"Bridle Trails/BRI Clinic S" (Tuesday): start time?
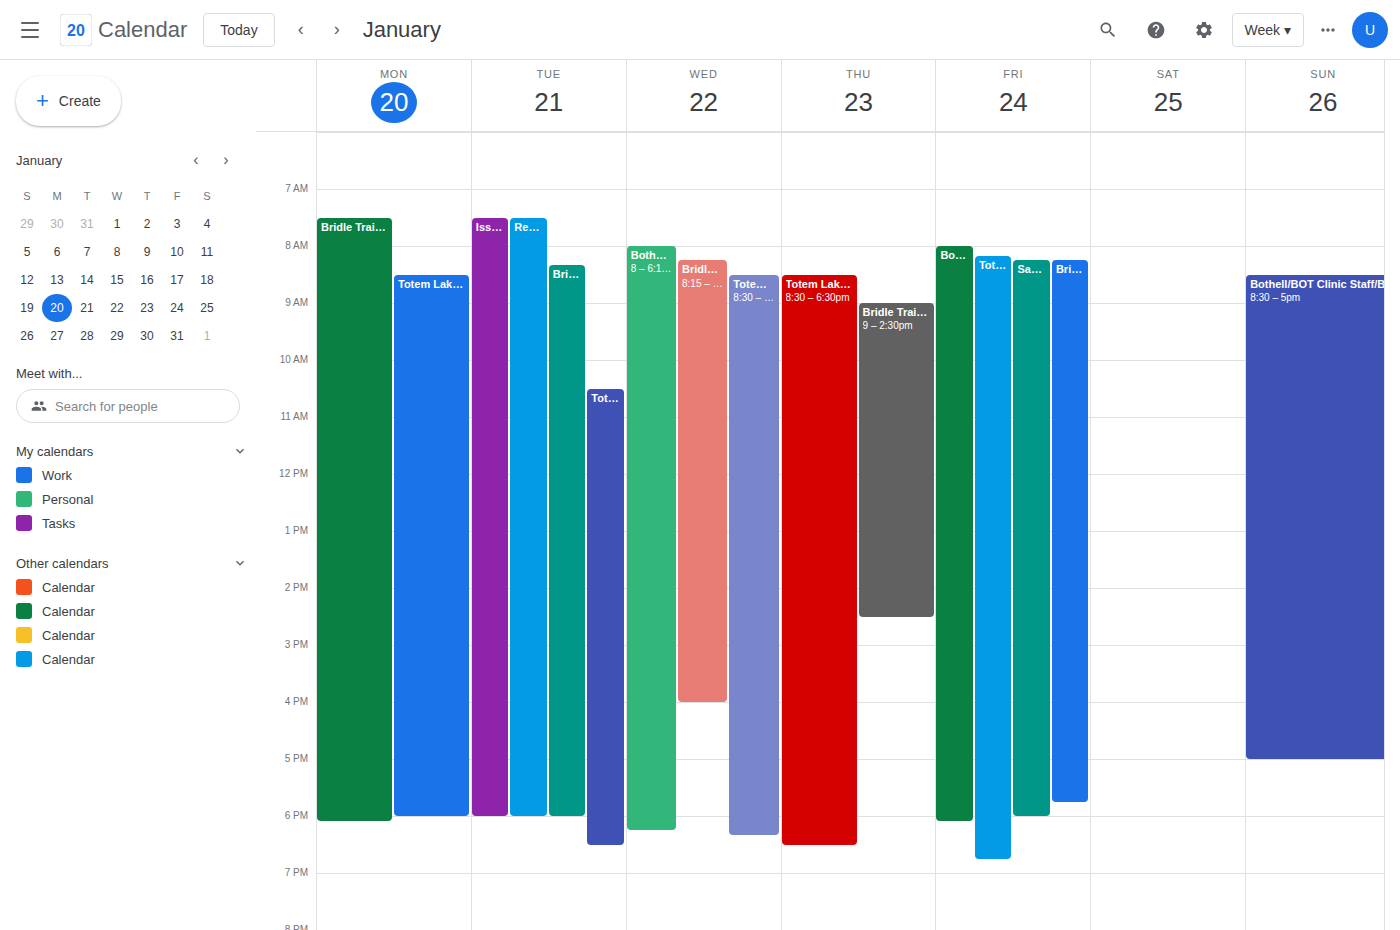
8:20 AM